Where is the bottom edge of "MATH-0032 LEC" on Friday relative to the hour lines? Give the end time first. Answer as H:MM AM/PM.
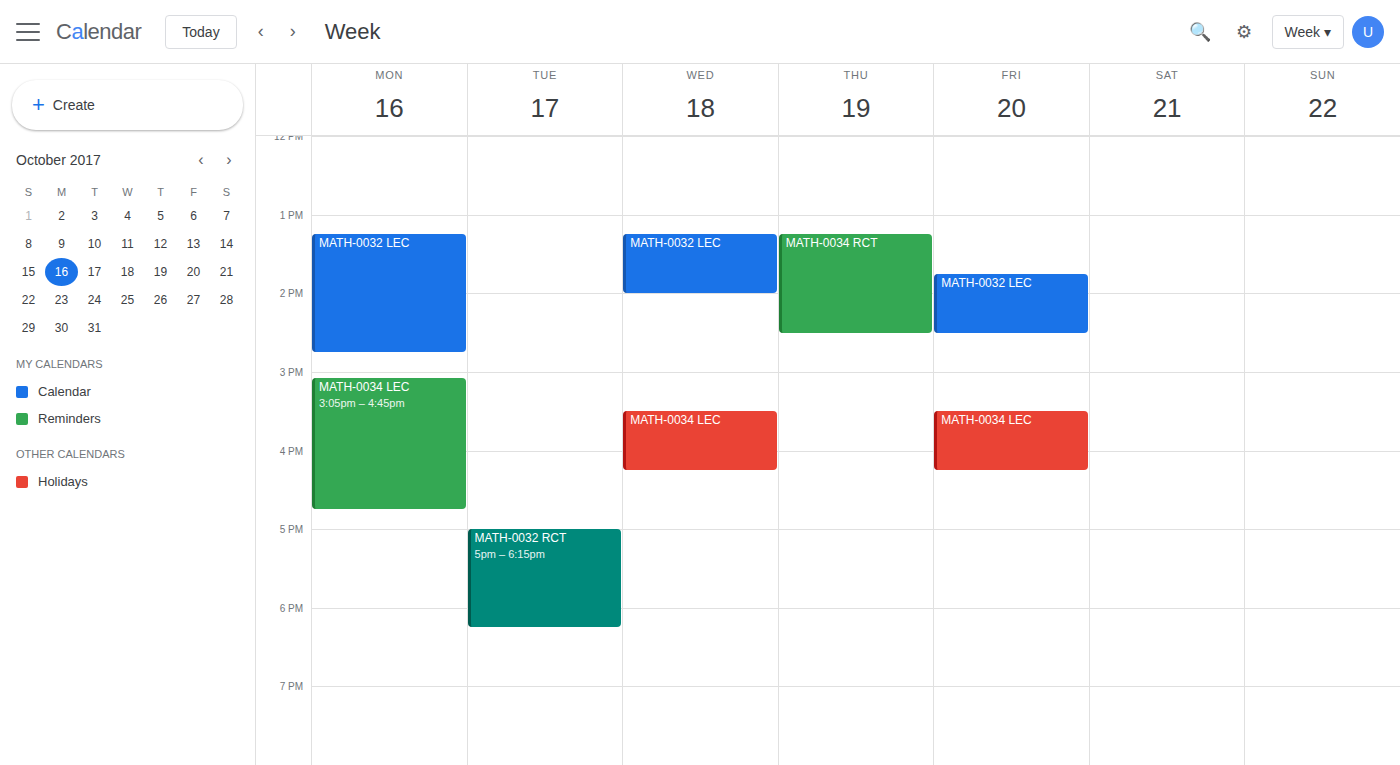
2:30 PM -- halfway between the 2 PM and 3 PM lines.